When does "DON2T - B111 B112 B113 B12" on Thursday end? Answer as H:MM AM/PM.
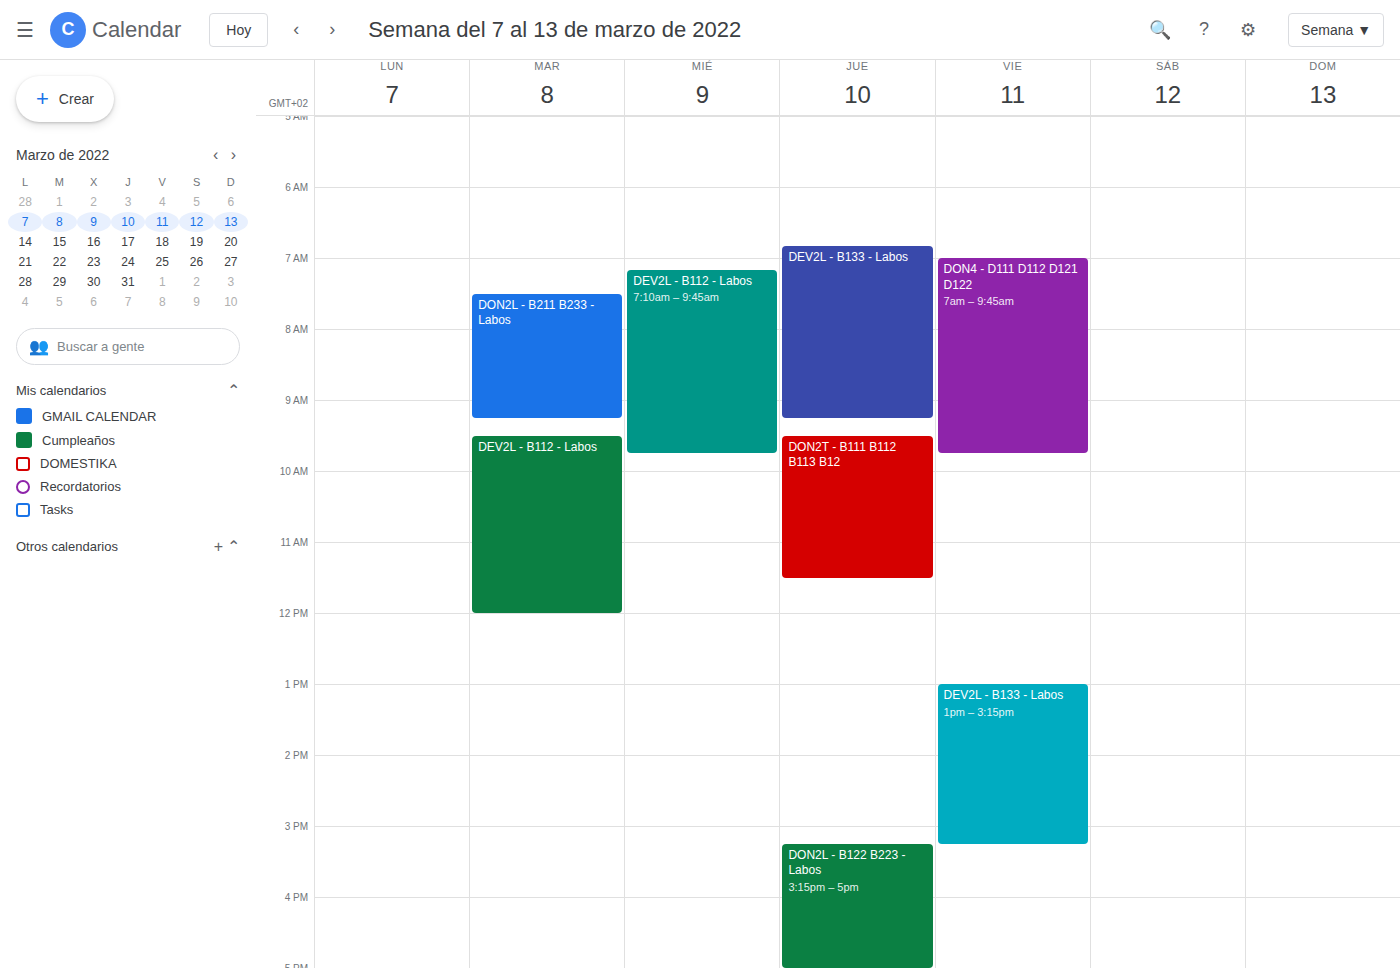
11:30 AM